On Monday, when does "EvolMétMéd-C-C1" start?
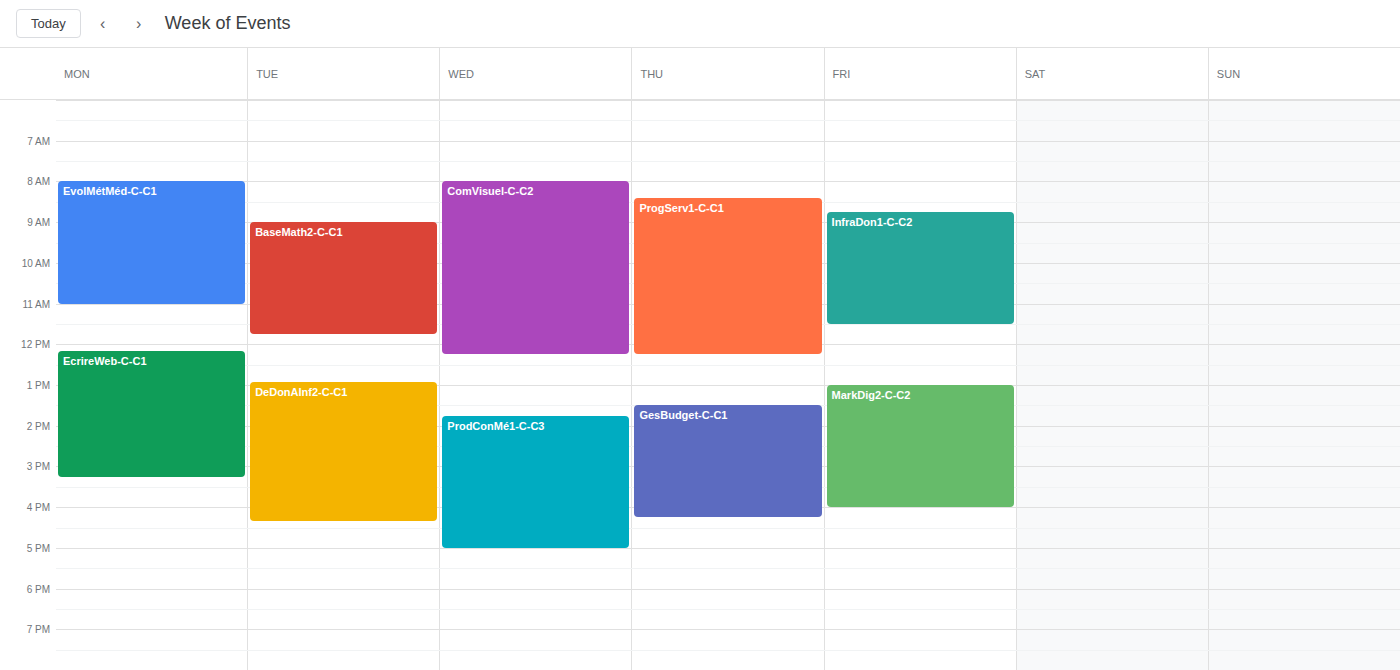
08:00